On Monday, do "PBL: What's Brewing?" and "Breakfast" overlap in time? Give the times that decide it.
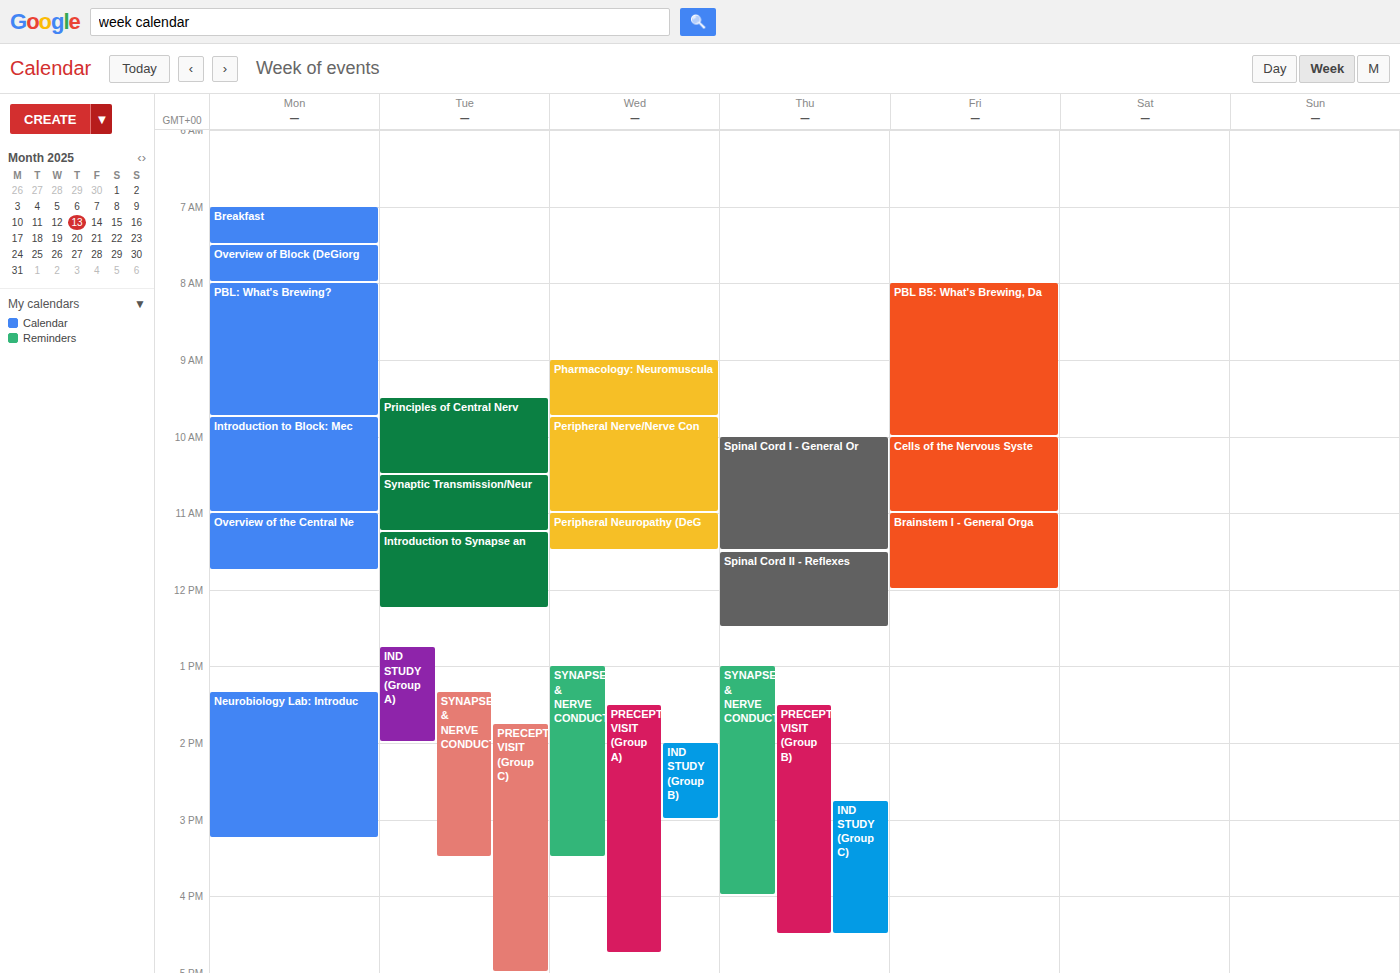
"Breakfast" ends at 7:30 AM and "PBL: What's Brewing?" starts at 8:00 AM -- no overlap.